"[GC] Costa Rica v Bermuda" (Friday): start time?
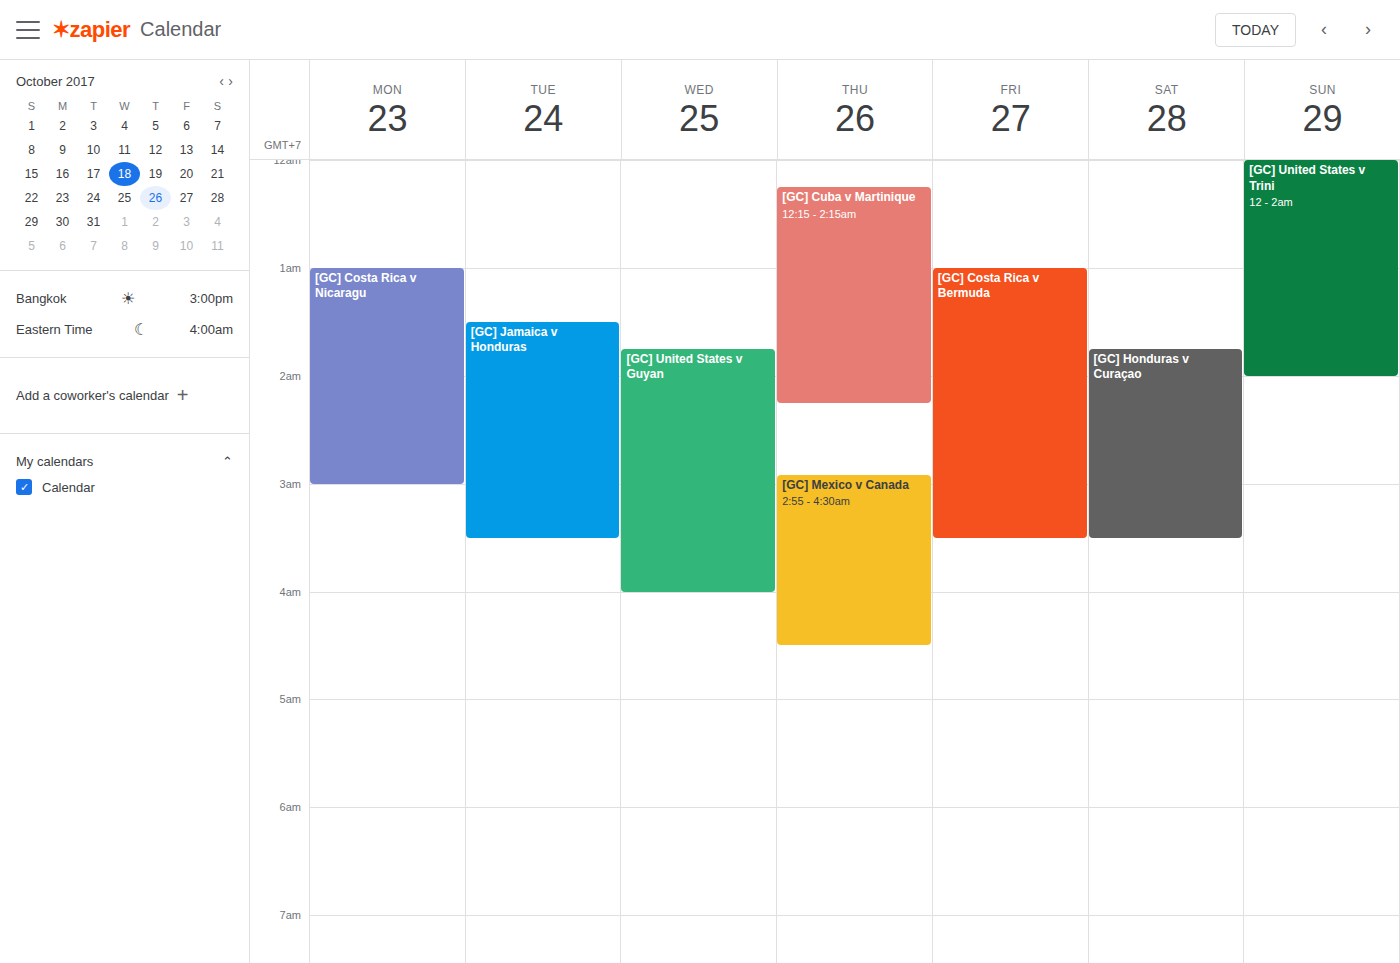
1:00 AM